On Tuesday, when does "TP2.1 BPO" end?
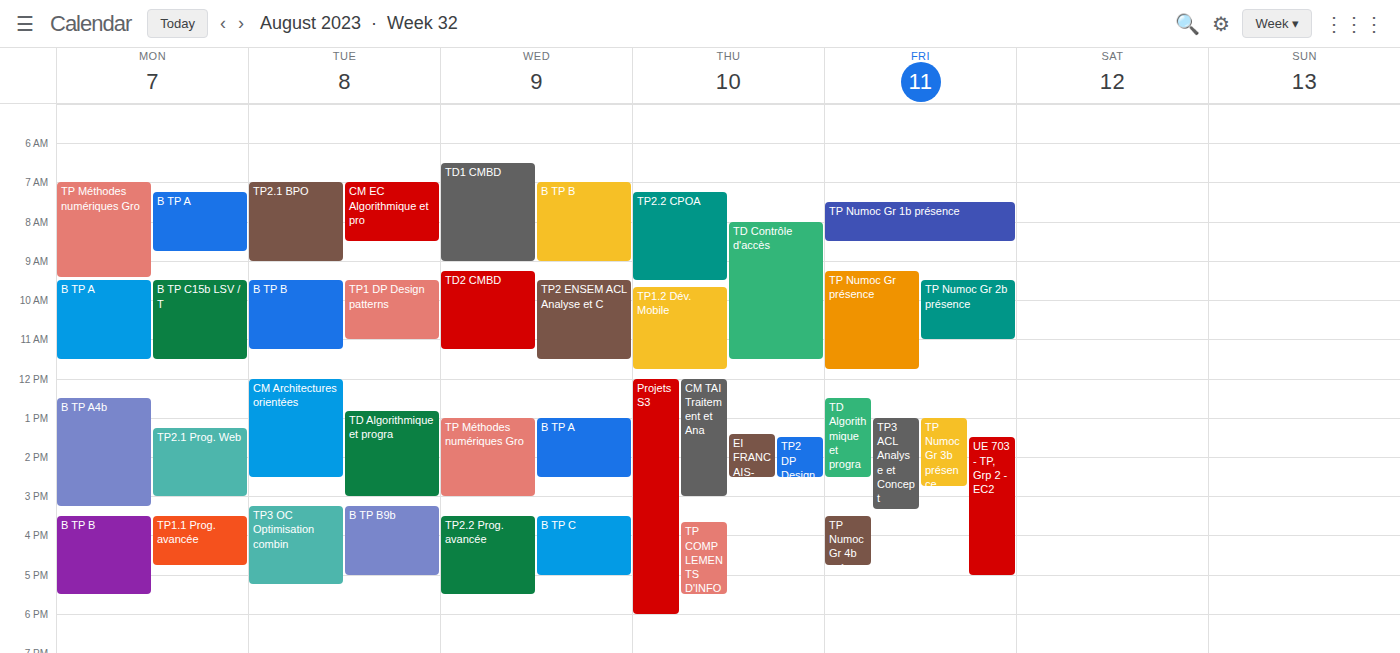
09:00